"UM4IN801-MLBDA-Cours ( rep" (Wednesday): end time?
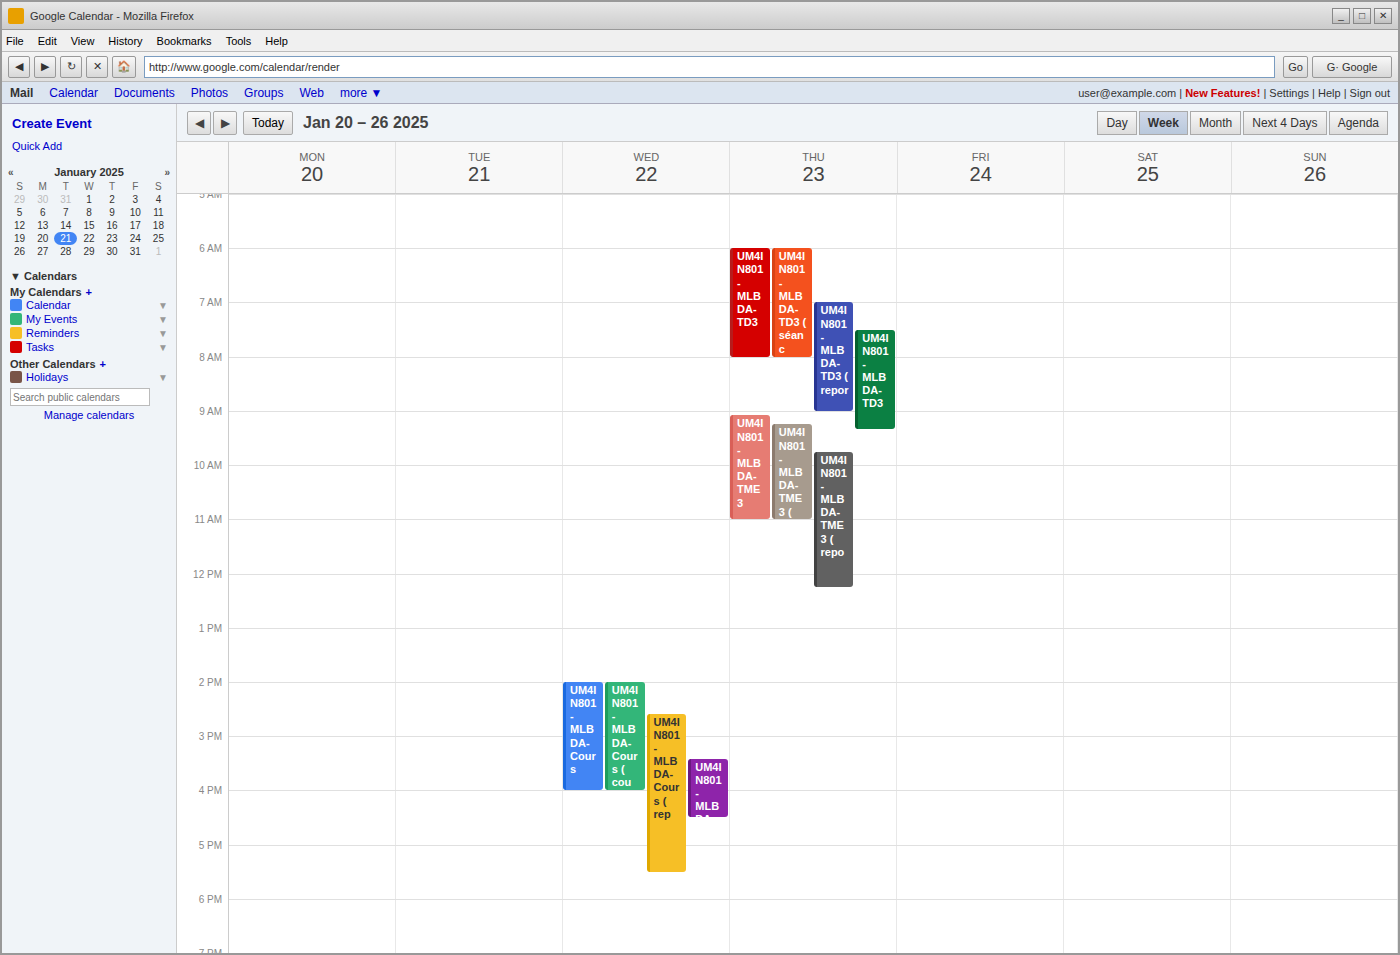
5:30 PM